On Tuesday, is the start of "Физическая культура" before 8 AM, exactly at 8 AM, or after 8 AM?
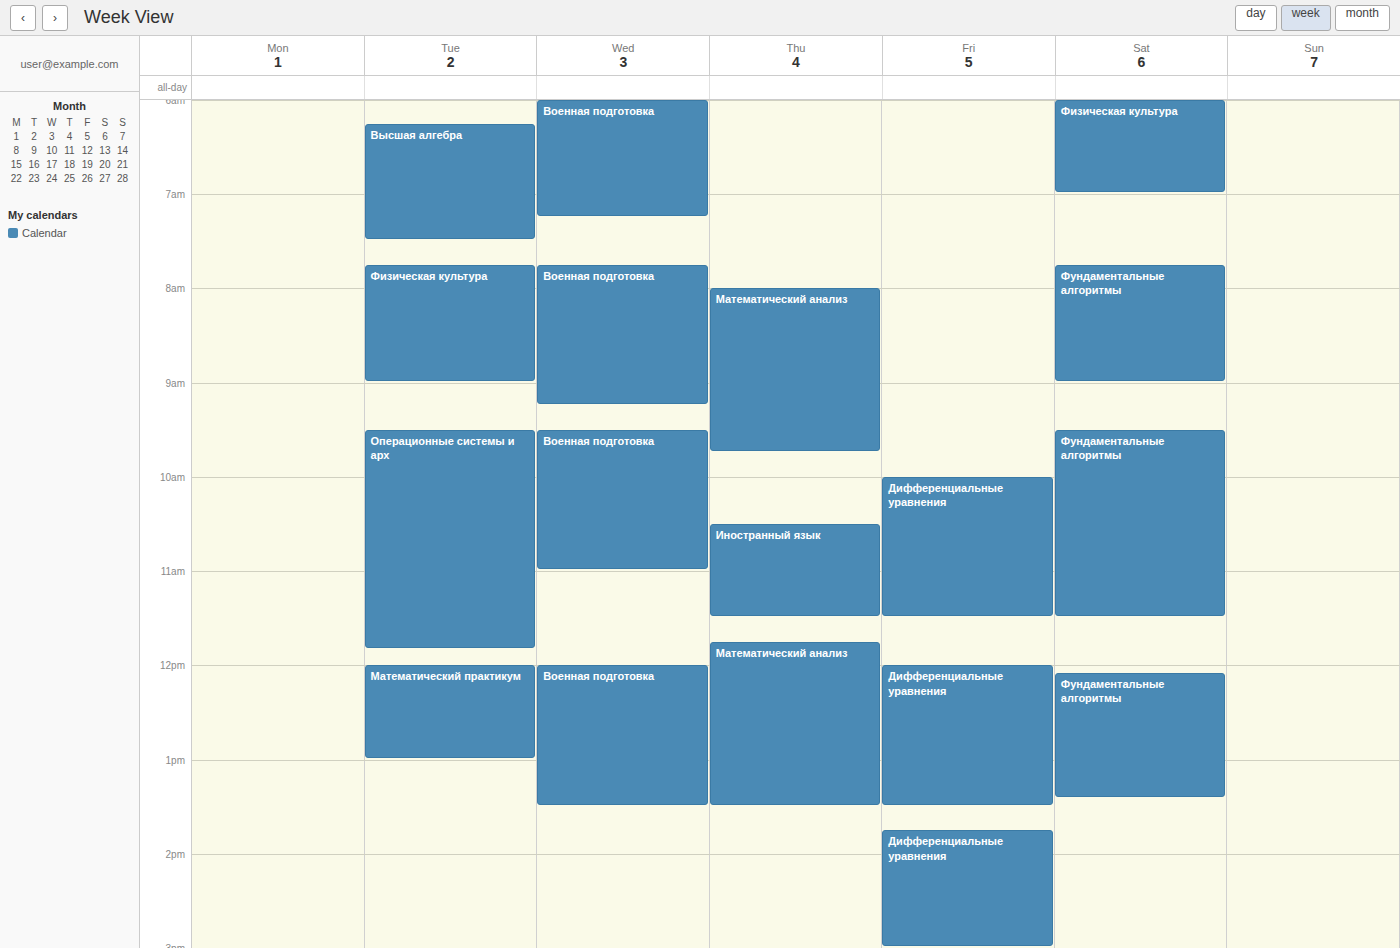
7:45 AM -- before 8 AM, 15 minutes above the 8 AM line.